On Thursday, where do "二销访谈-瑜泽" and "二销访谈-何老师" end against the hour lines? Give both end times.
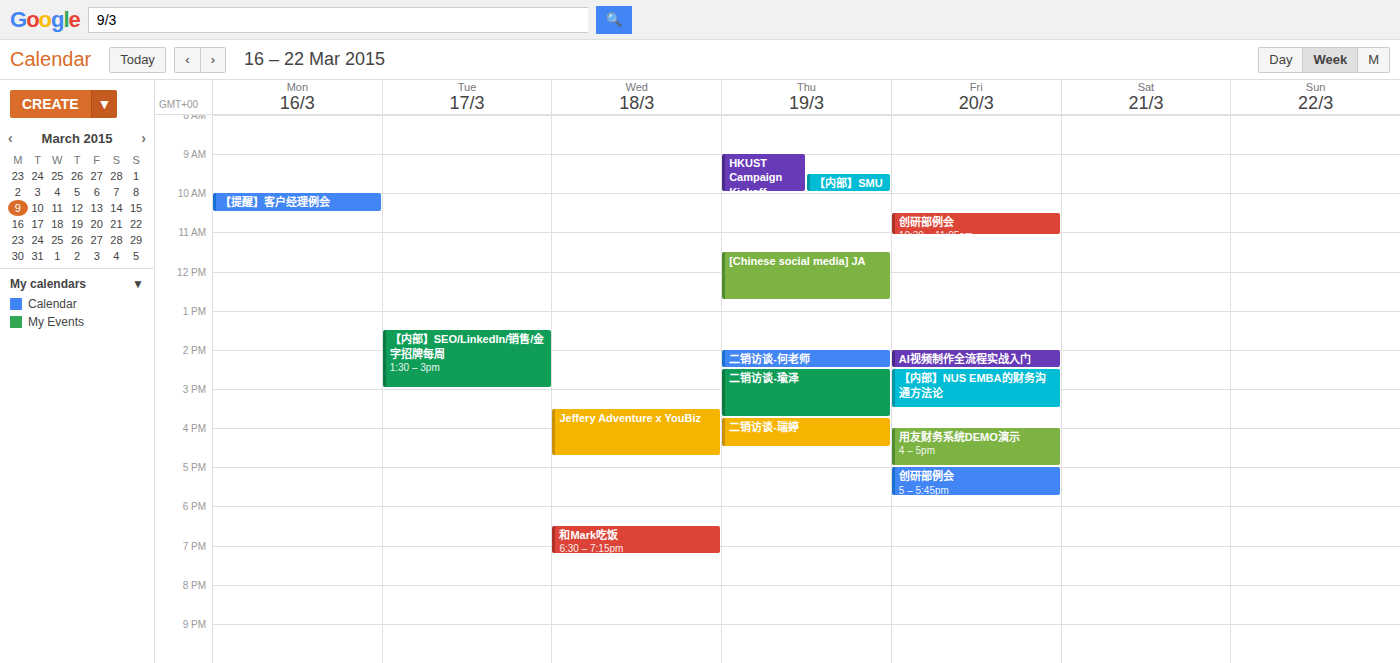
"二销访谈-瑜泽": 3:45 PM, neither: three quarters of the way from the 3 PM line to the 4 PM line. "二销访谈-何老师": 2:30 PM, halfway between the 2 PM and 3 PM lines.